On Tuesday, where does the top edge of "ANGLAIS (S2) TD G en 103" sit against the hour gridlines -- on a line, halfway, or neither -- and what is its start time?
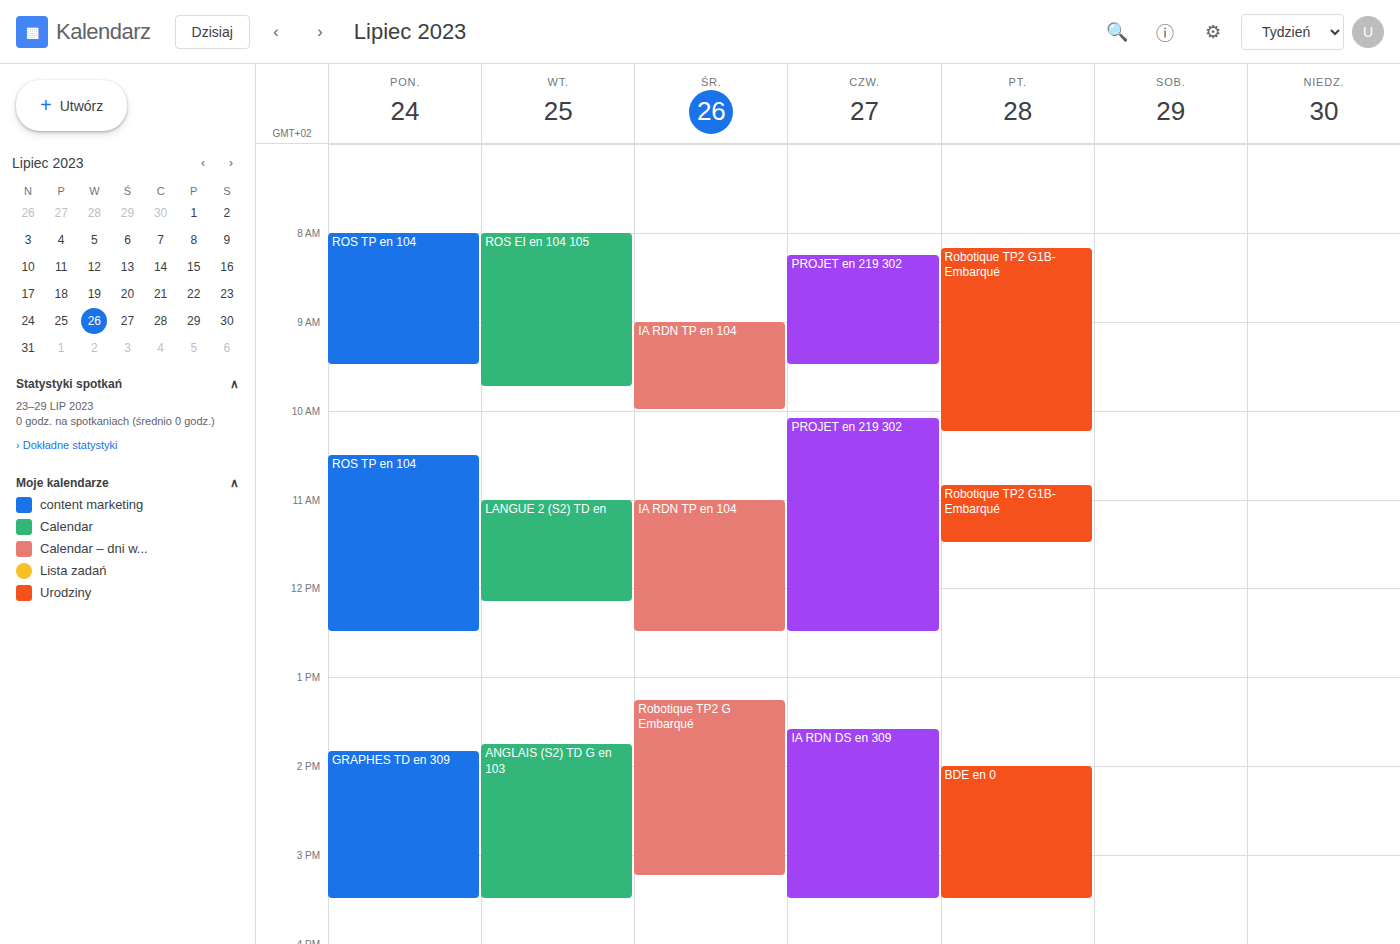
1:45 PM -- neither: three quarters of the way from the 1 PM line to the 2 PM line.